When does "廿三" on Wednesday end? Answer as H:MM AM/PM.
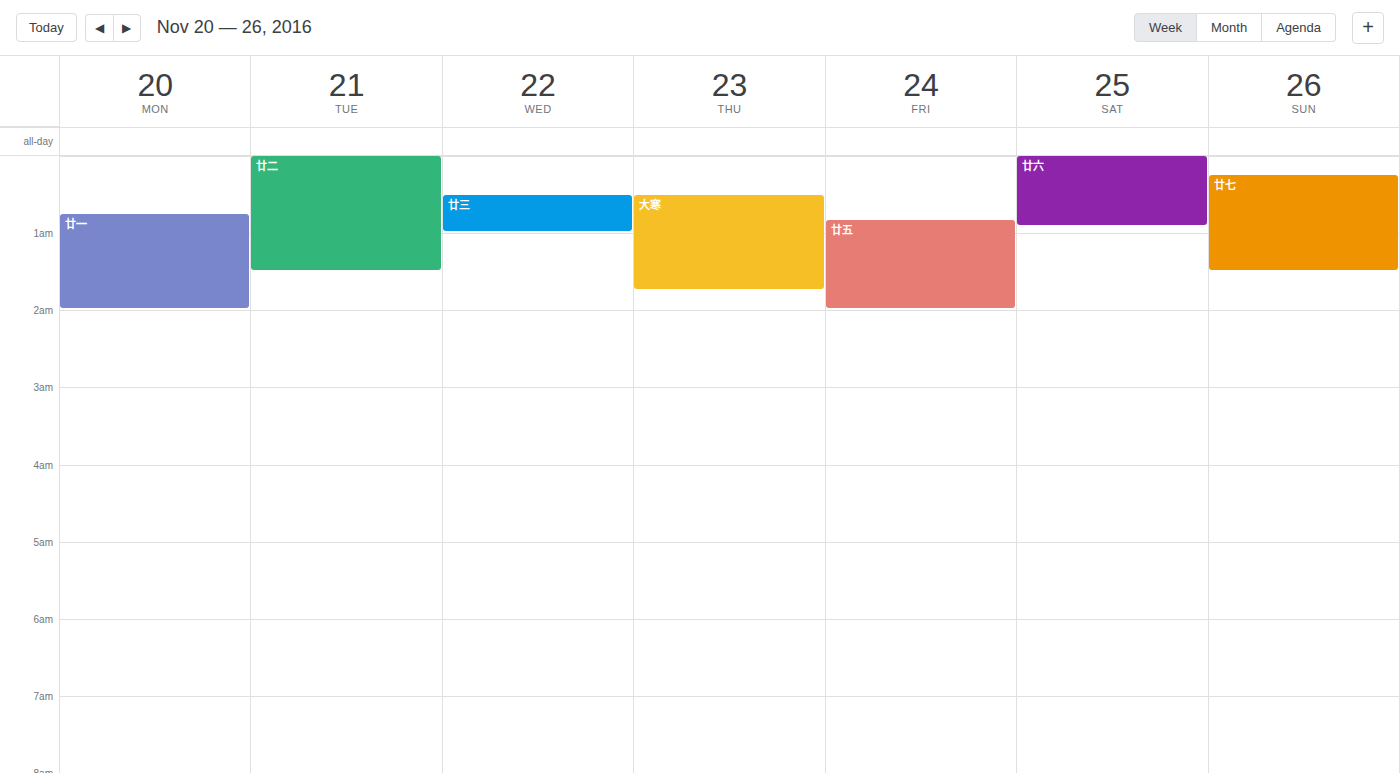
1:00 AM